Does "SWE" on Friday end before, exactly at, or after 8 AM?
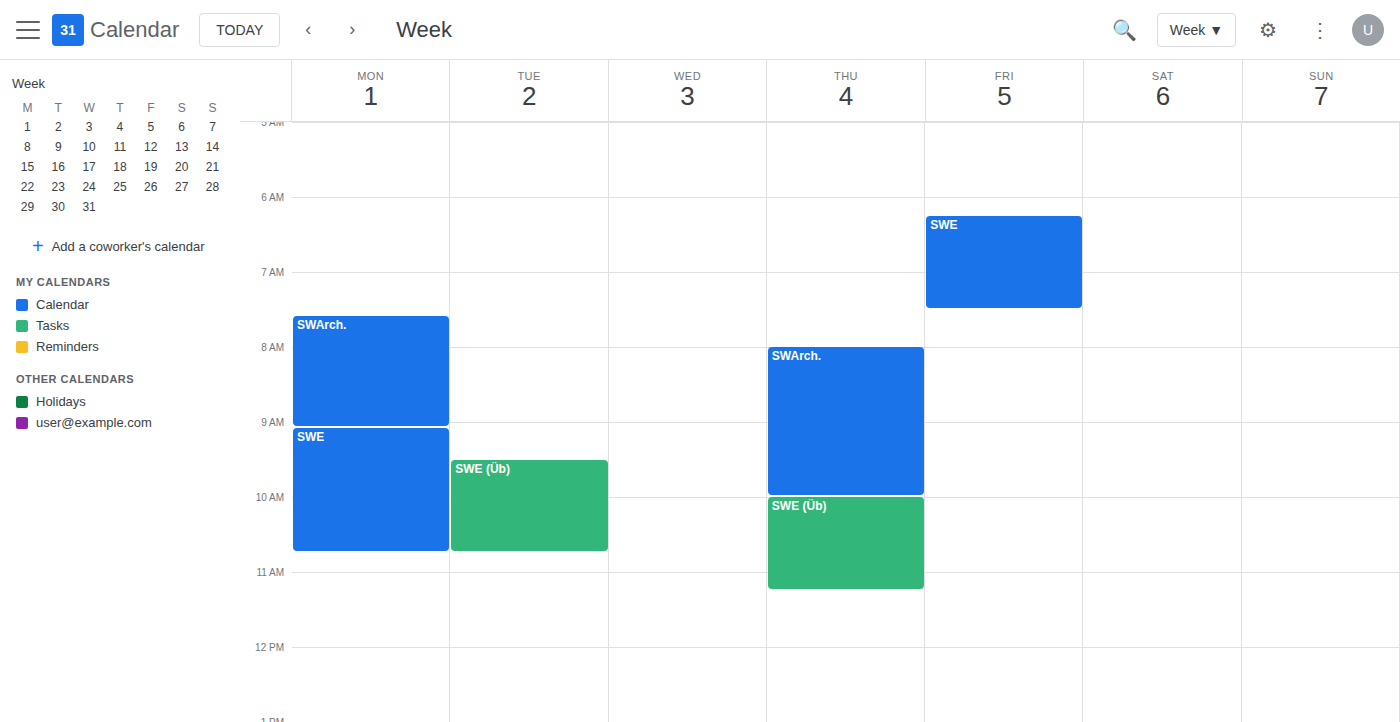
7:30 AM -- before 8 AM, 30 minutes above the 8 AM line.